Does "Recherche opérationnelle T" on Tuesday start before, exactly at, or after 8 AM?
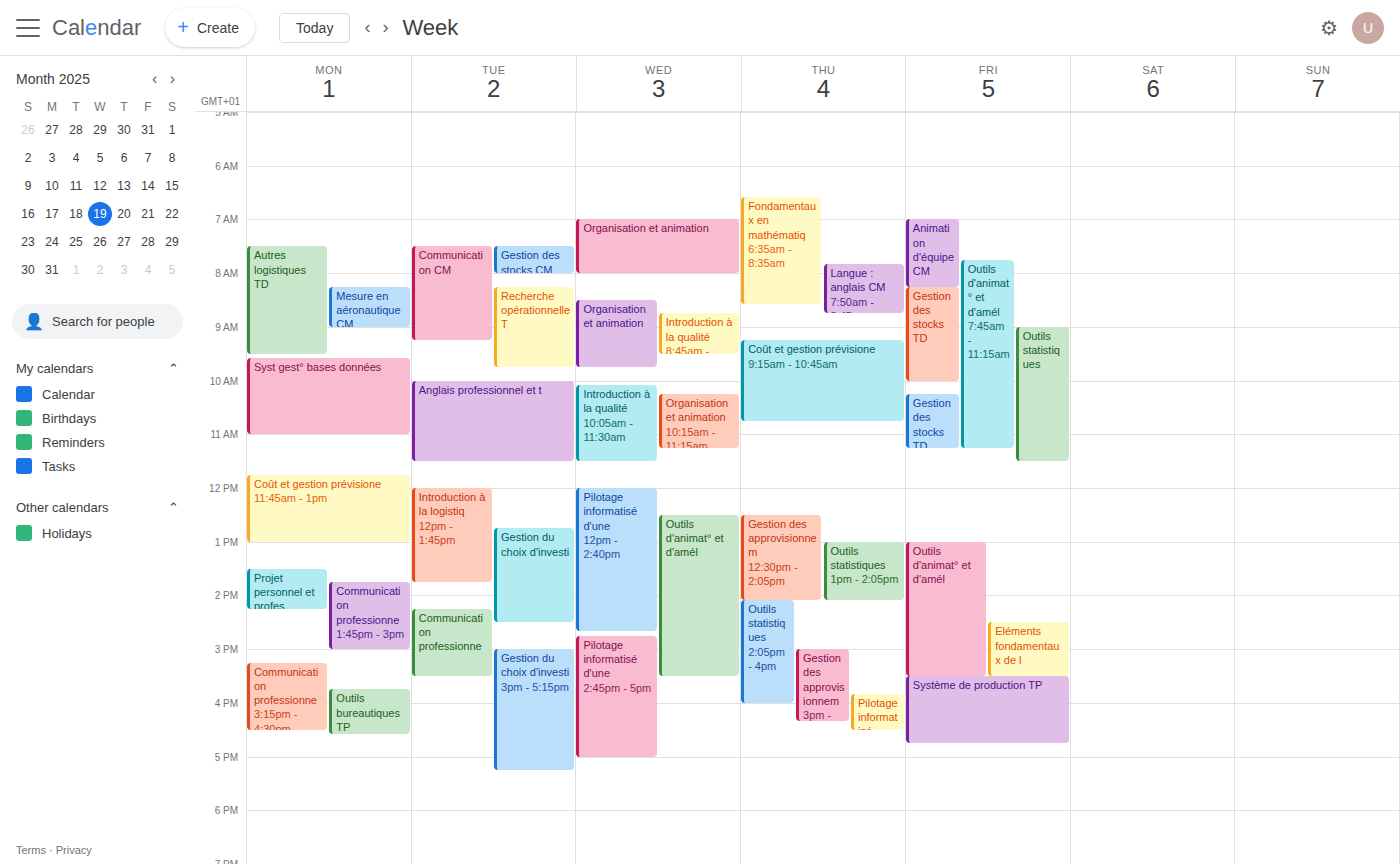
8:15 AM -- after 8 AM, 15 minutes below the 8 AM line.